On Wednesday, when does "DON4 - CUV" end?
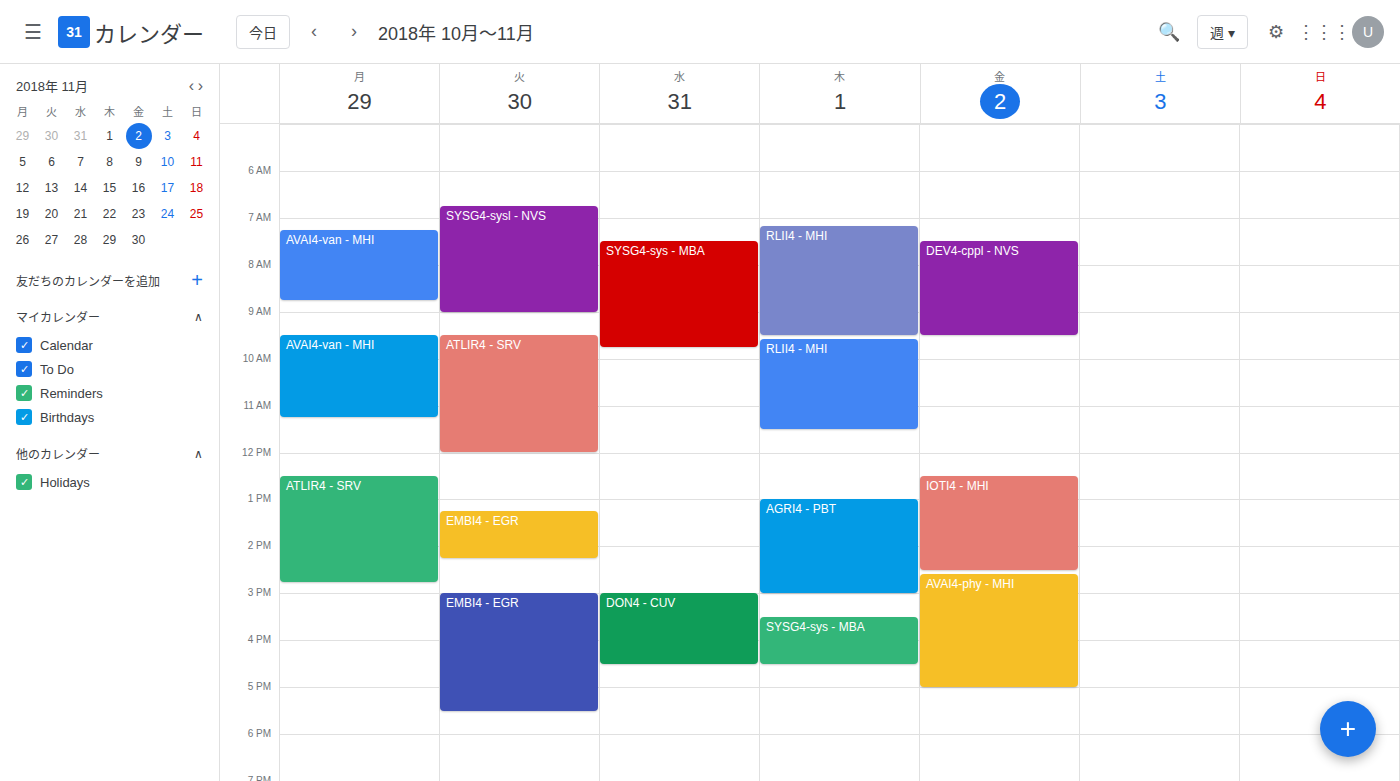
4:30 PM